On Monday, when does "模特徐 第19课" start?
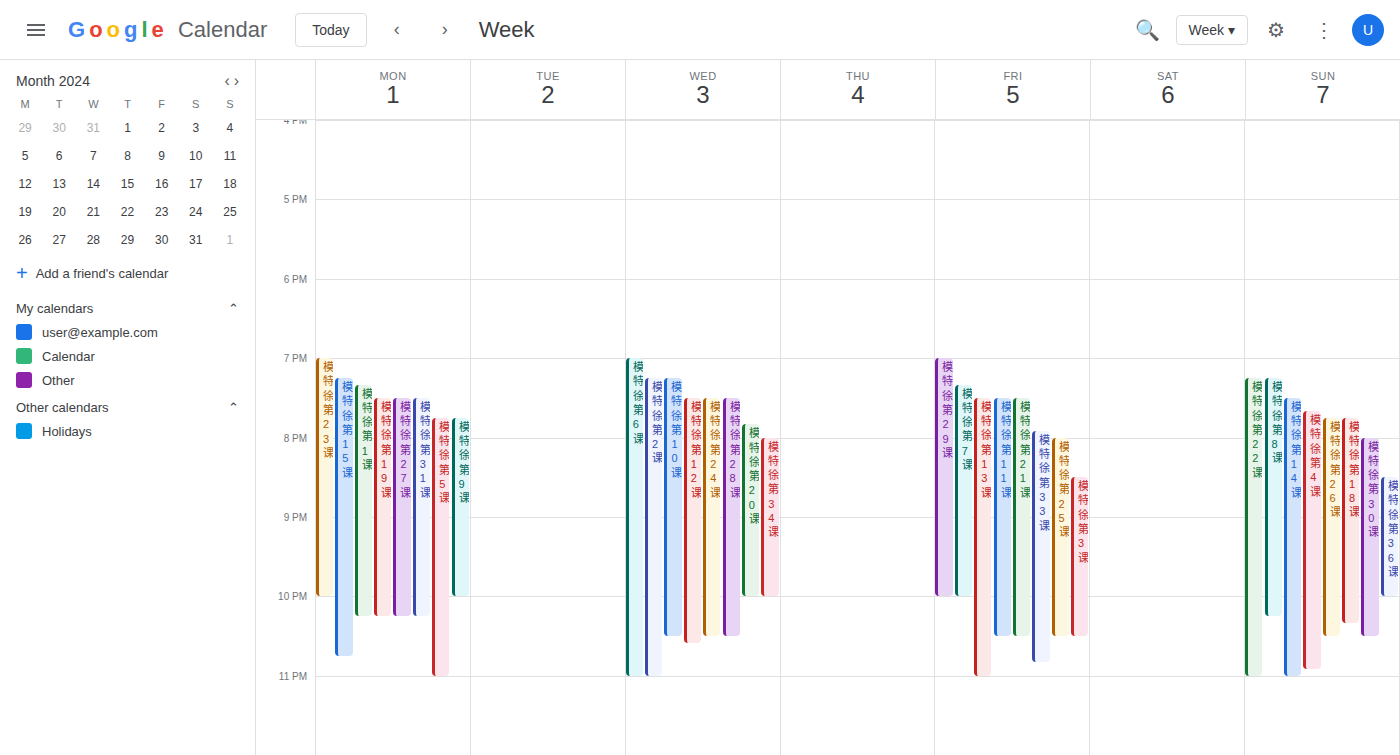
19:30